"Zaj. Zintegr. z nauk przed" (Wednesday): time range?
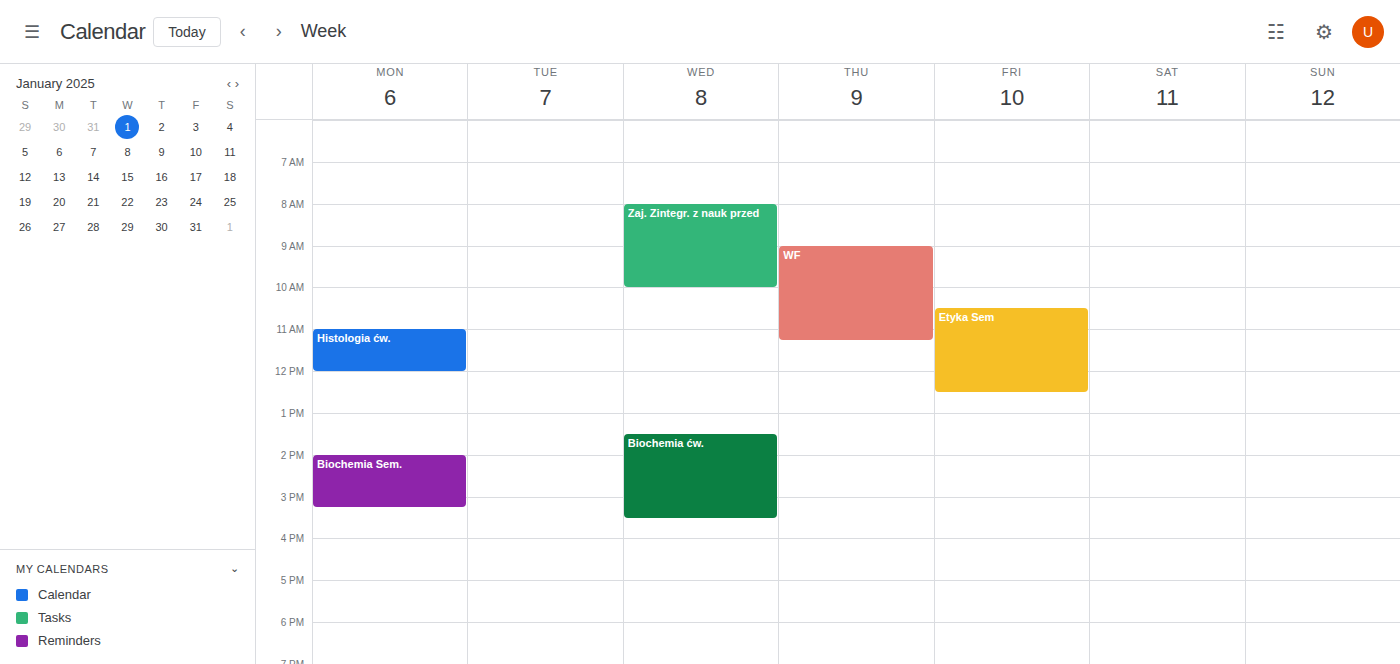
8:00 AM to 10:00 AM